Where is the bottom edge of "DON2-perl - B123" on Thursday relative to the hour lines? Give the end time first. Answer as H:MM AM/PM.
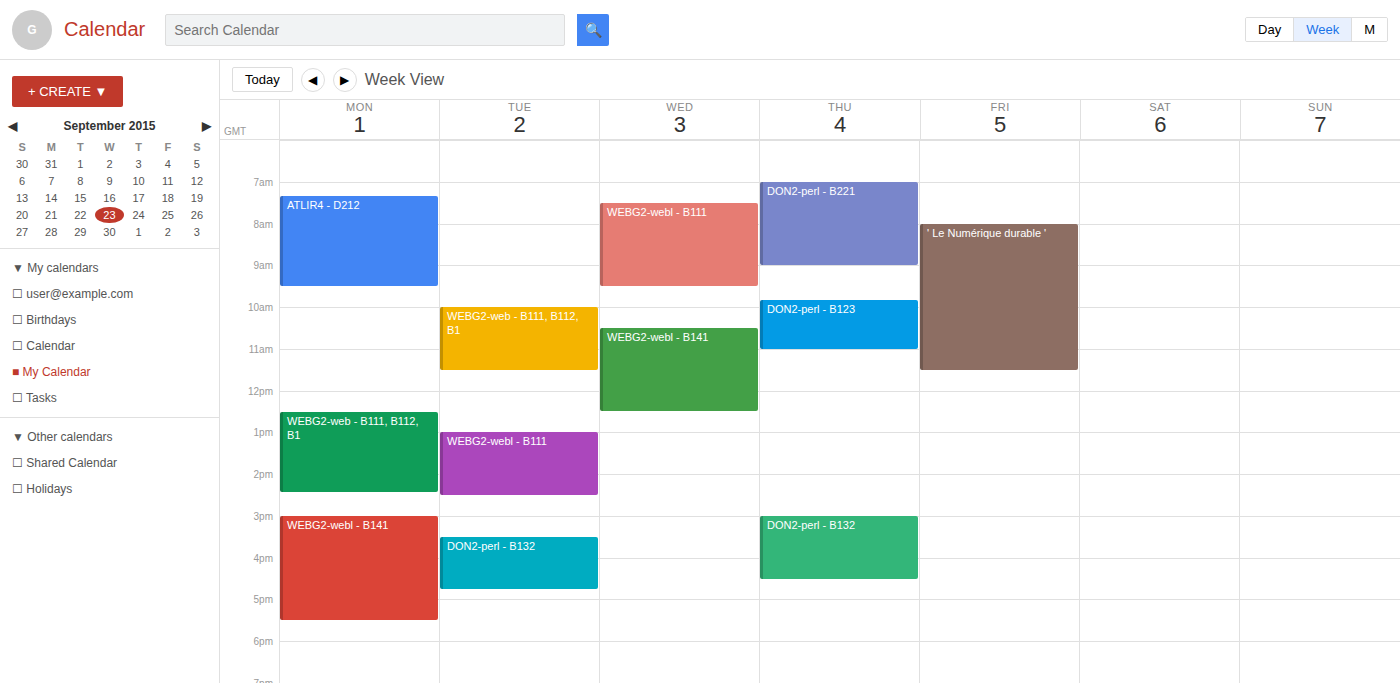
11:00 AM -- exactly on the 11 AM line.